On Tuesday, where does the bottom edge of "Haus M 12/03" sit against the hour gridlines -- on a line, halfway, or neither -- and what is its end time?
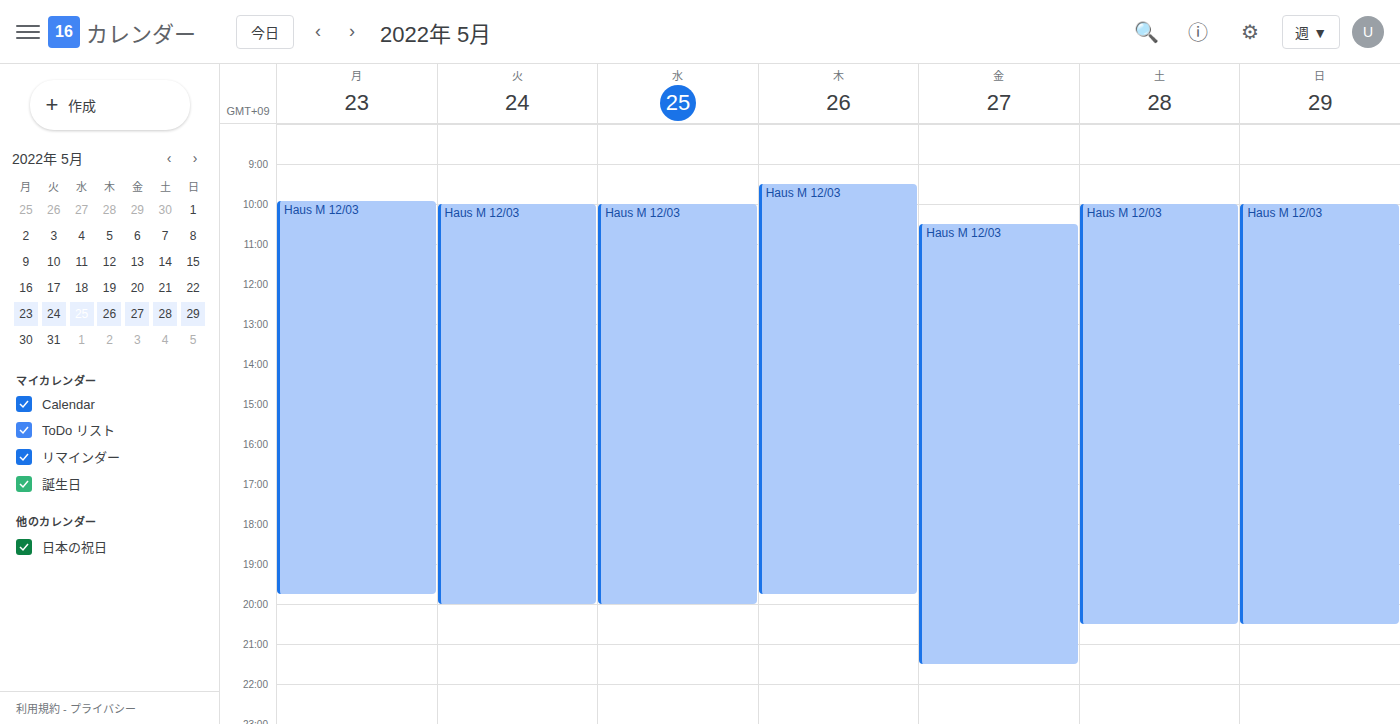
20:00 -- exactly on the 20:00 line.